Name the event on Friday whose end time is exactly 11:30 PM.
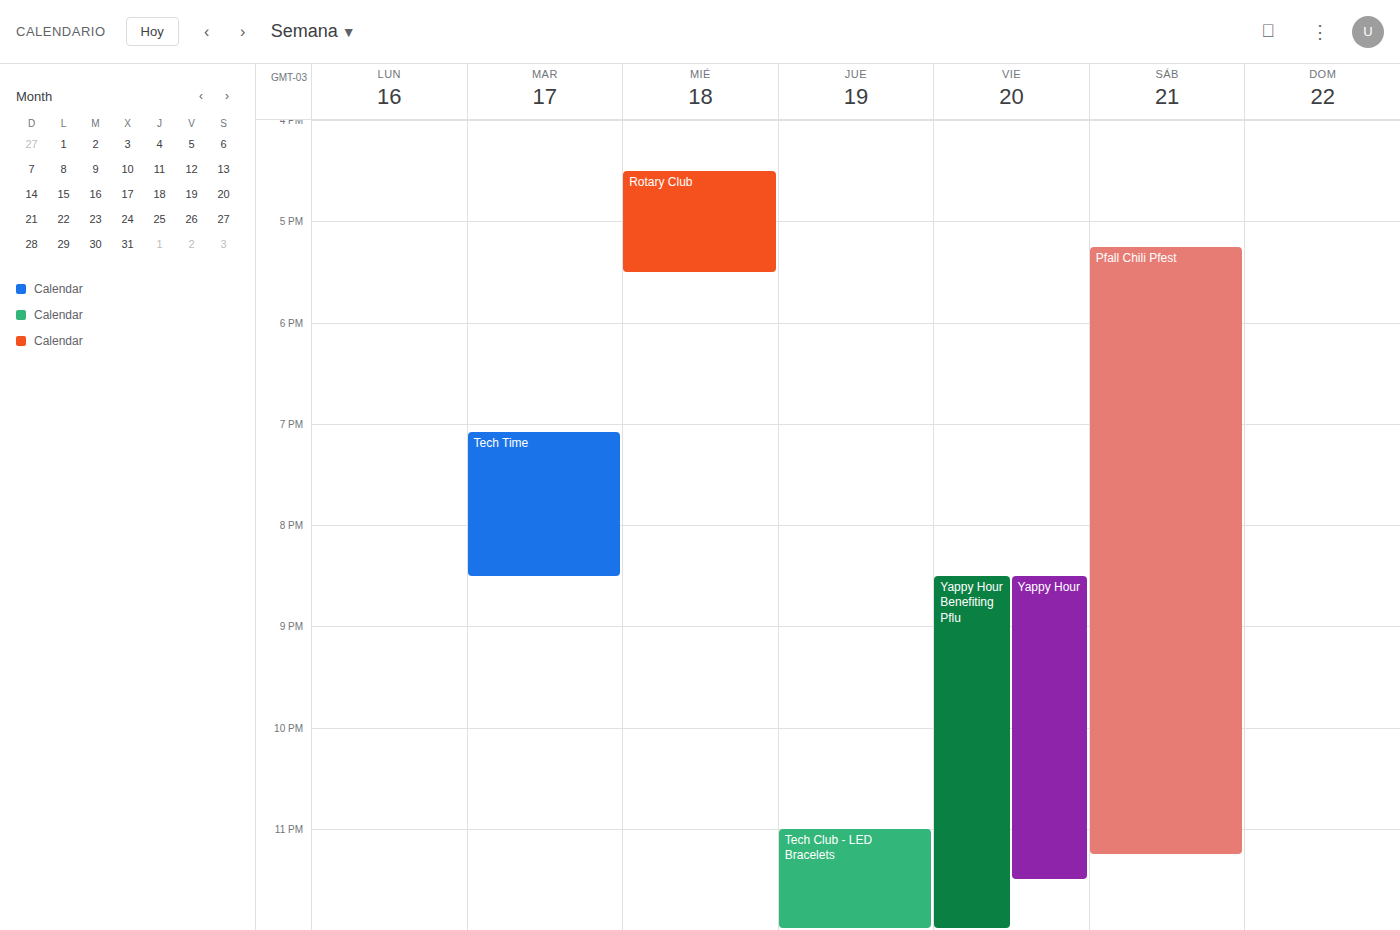
"Yappy Hour"